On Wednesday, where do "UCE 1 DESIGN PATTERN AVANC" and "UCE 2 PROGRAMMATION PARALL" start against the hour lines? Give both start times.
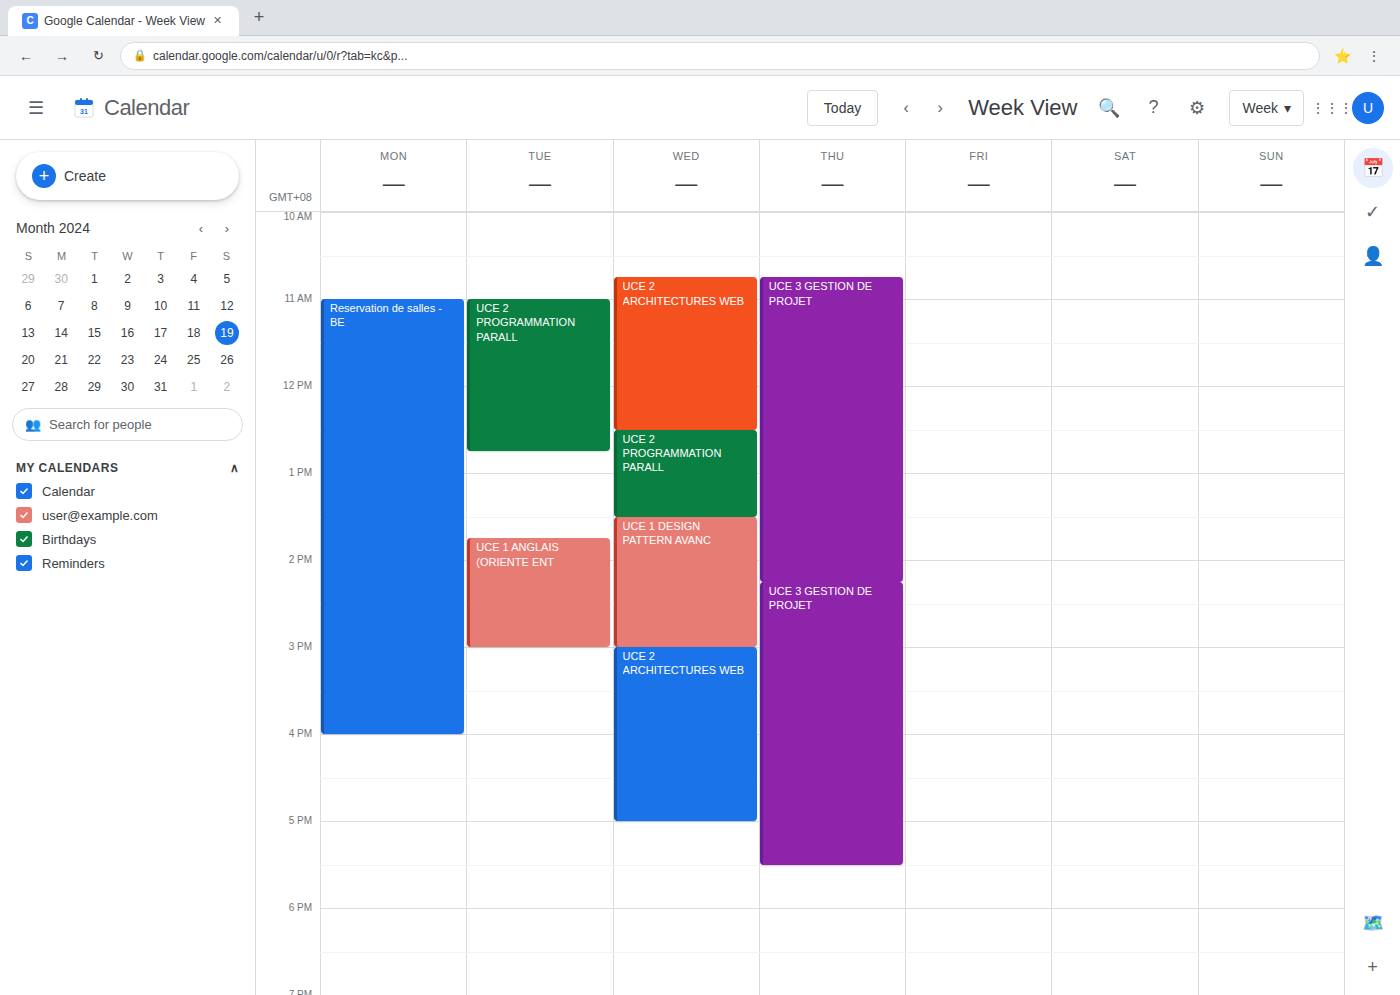
"UCE 1 DESIGN PATTERN AVANC": 1:30 PM, halfway between the 1 PM and 2 PM lines. "UCE 2 PROGRAMMATION PARALL": 12:30 PM, halfway between the 12 PM and 1 PM lines.